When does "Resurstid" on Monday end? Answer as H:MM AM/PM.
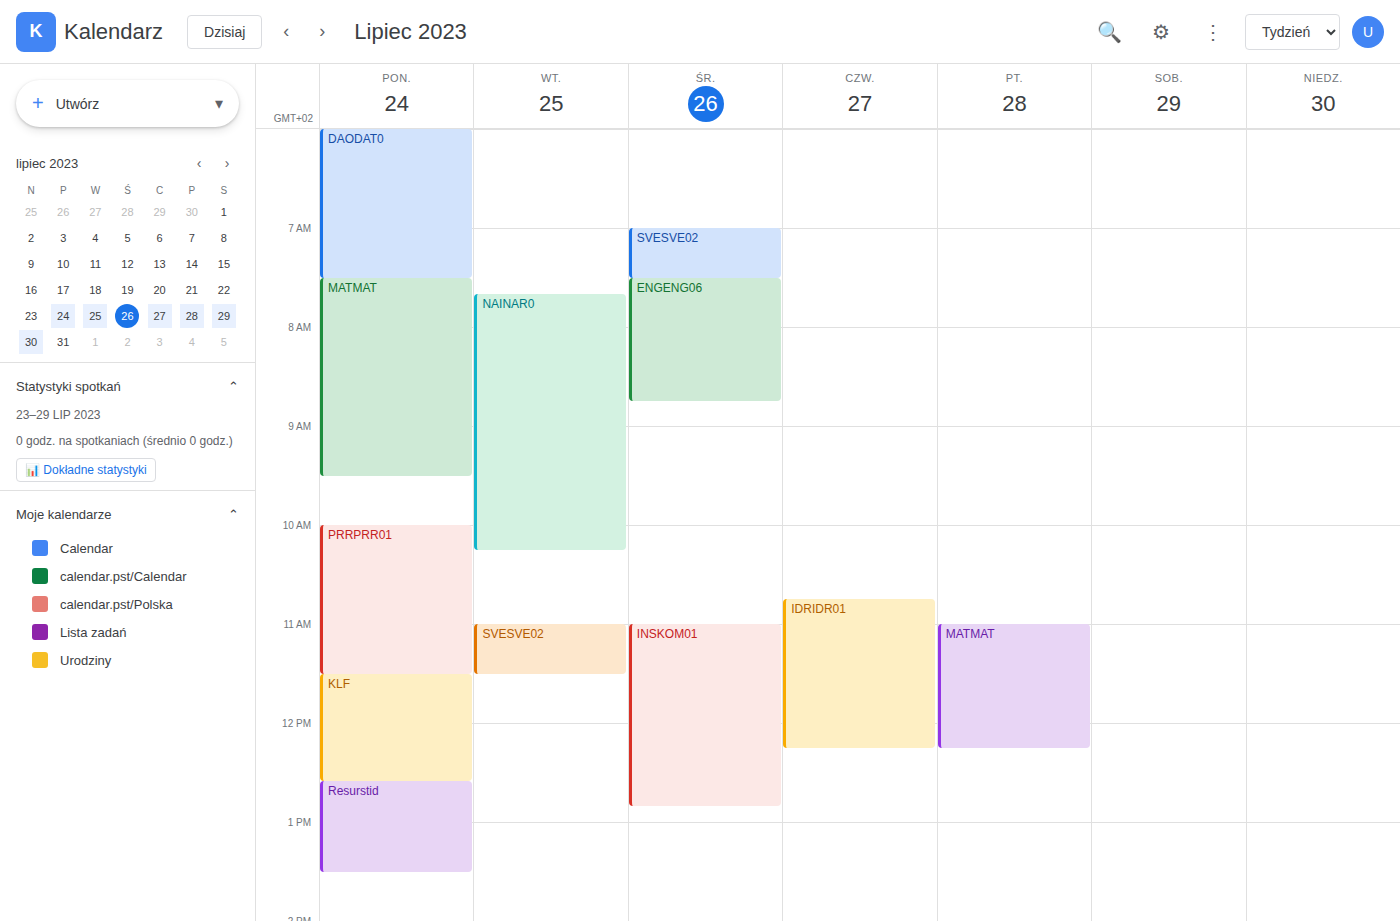
1:30 PM